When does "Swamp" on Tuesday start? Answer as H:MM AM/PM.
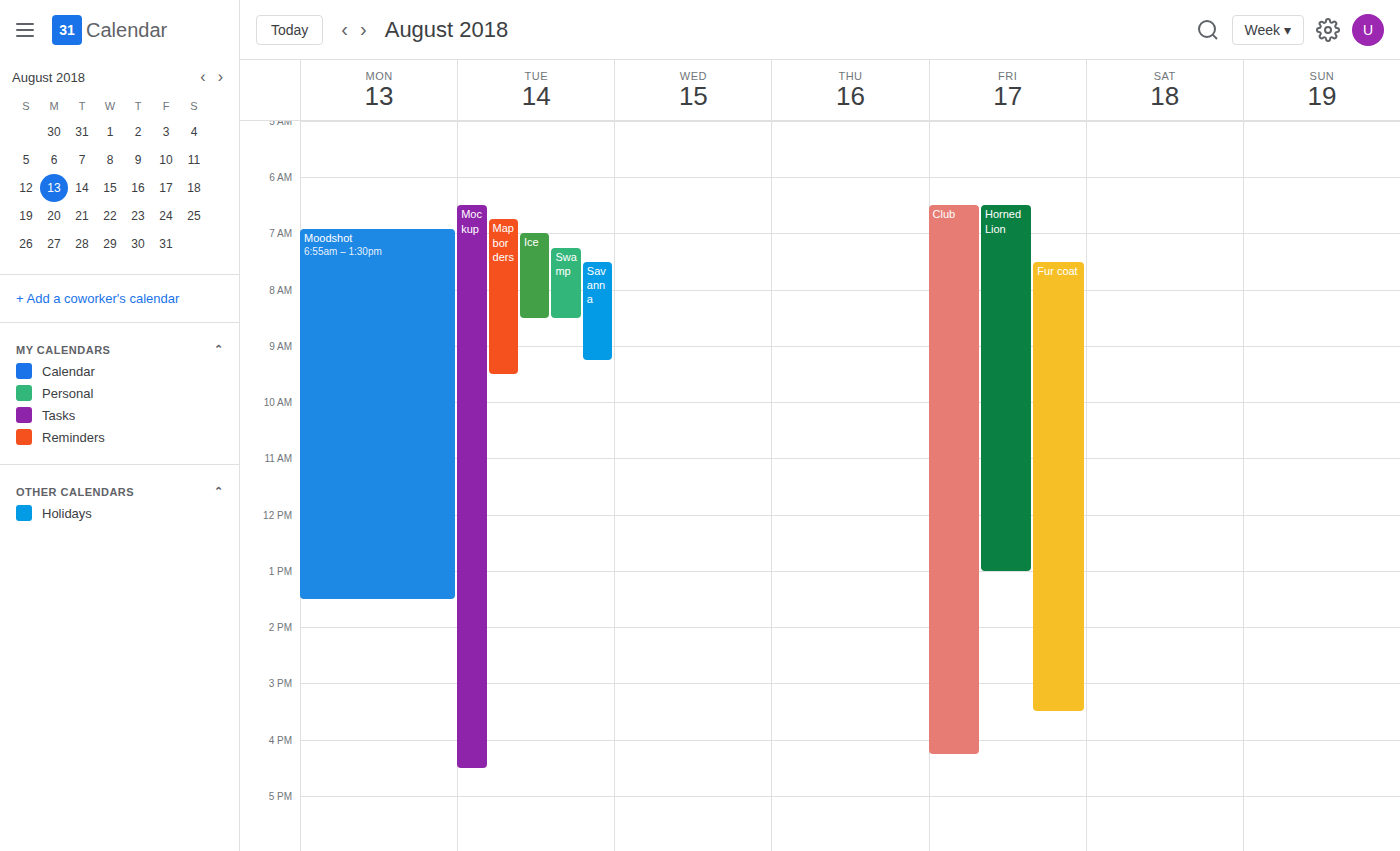
7:15 AM